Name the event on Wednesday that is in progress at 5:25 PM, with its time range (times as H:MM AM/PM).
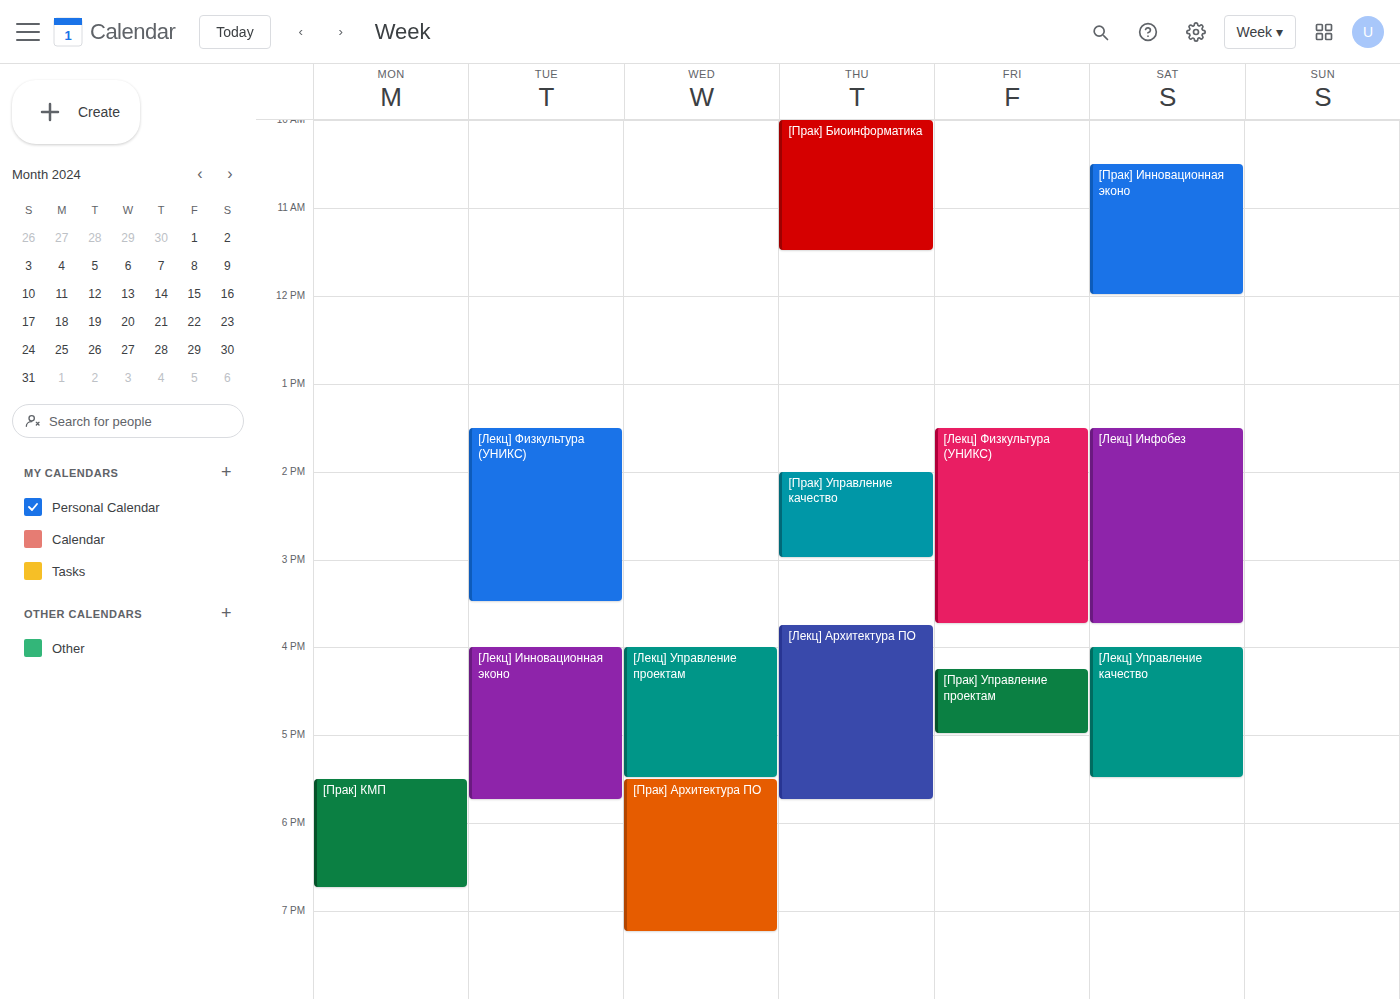
"[Лекц] Управление проектам", 4:00 PM to 5:30 PM